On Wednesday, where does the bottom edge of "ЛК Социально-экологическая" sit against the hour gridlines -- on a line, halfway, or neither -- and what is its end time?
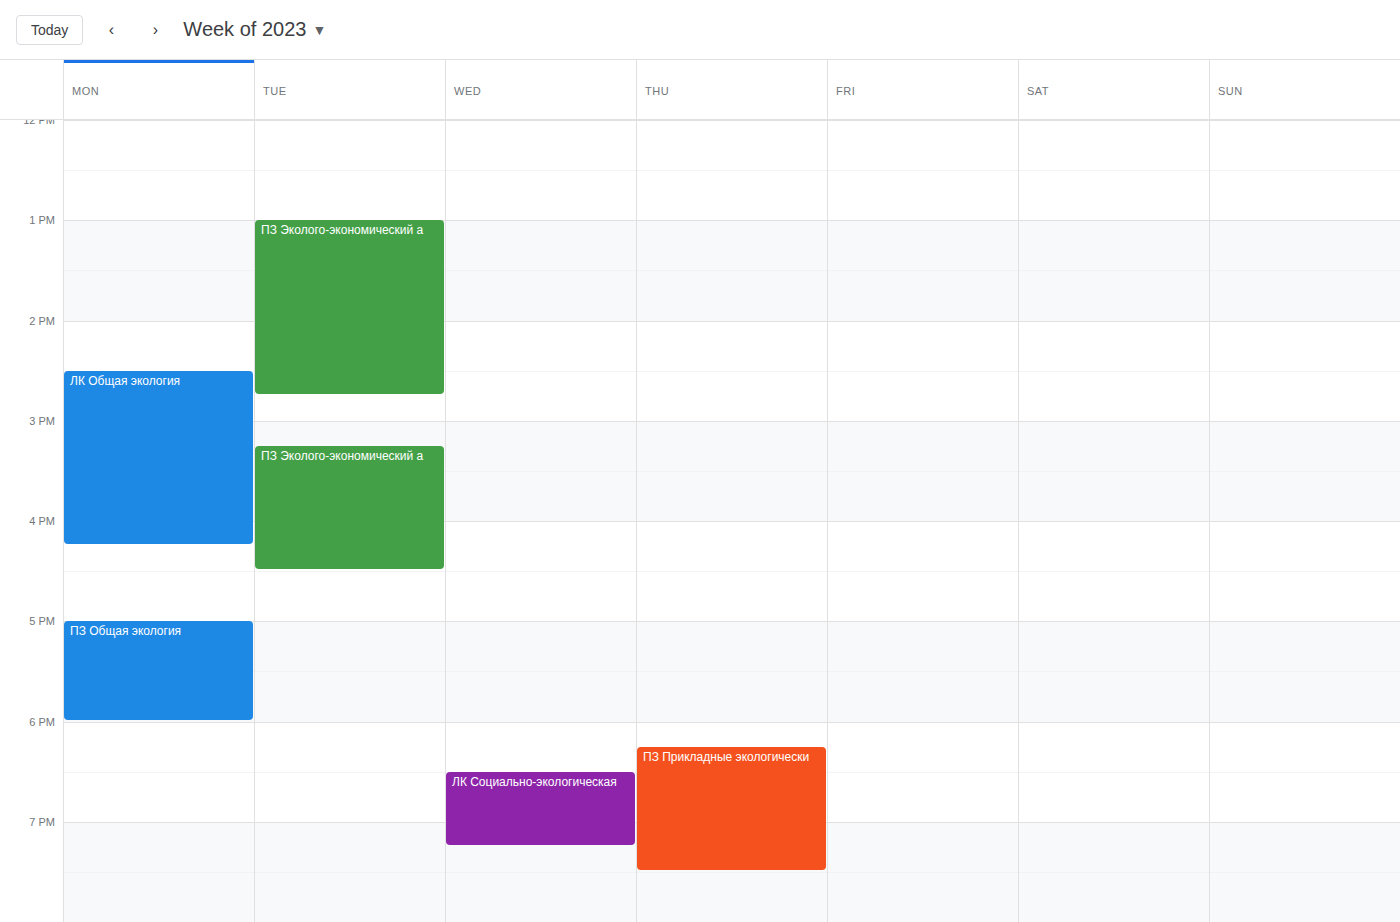
7:15 PM -- neither: a quarter of the way from the 7 PM line to the 8 PM line.